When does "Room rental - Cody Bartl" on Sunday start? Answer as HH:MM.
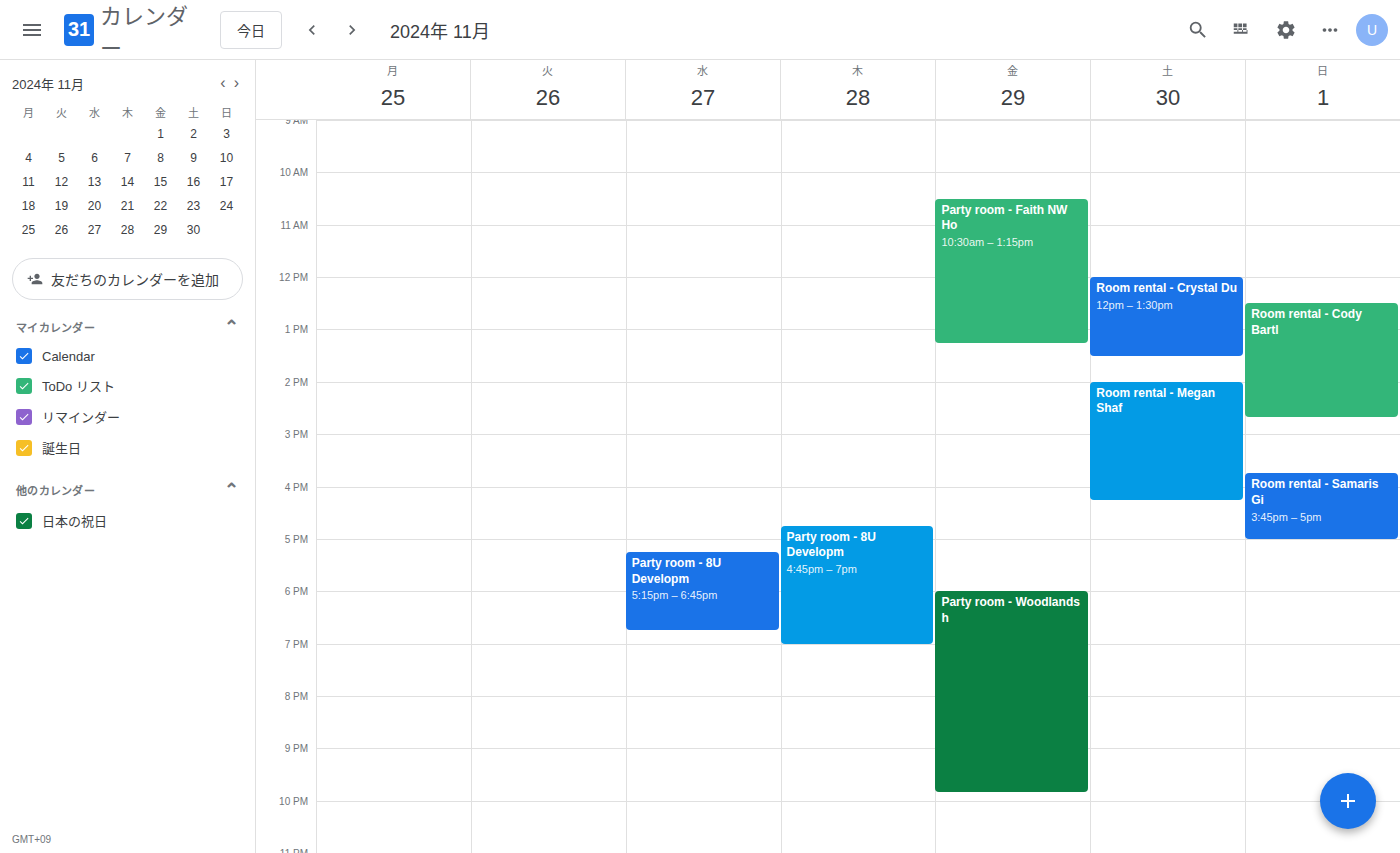
12:30